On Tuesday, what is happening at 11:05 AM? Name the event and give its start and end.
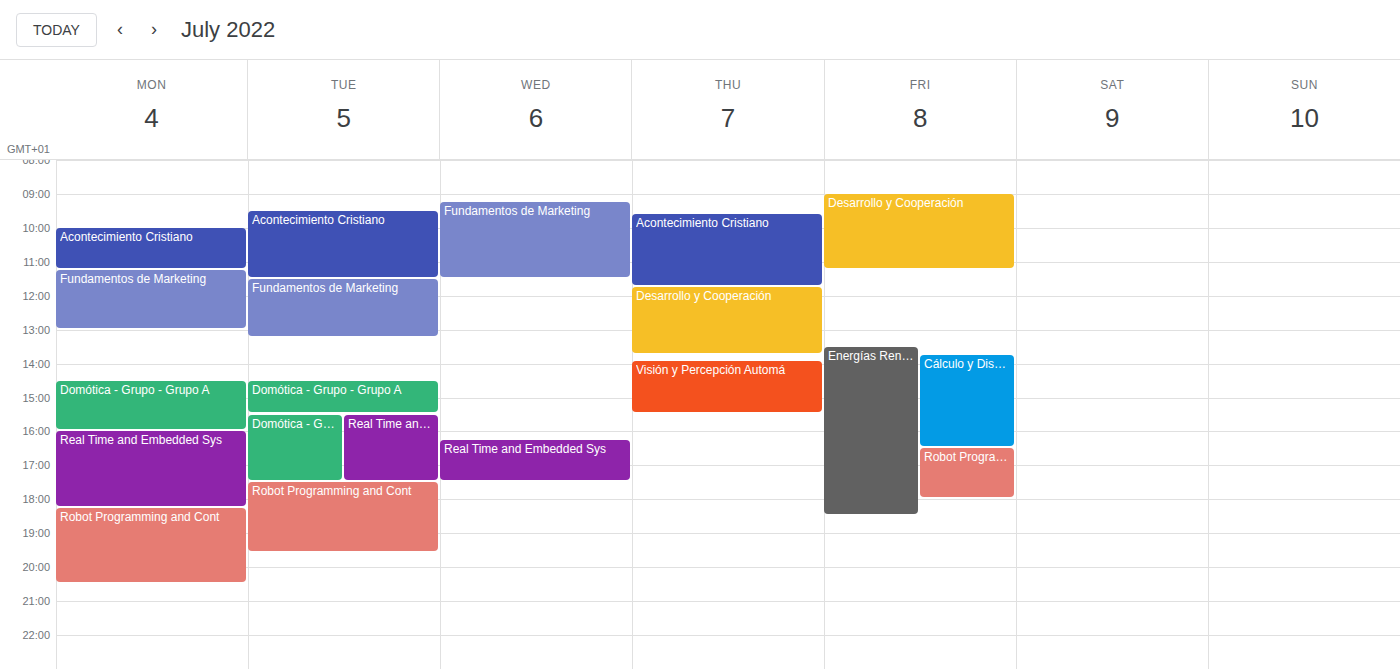
"Acontecimiento Cristiano", 9:30 AM to 11:30 AM